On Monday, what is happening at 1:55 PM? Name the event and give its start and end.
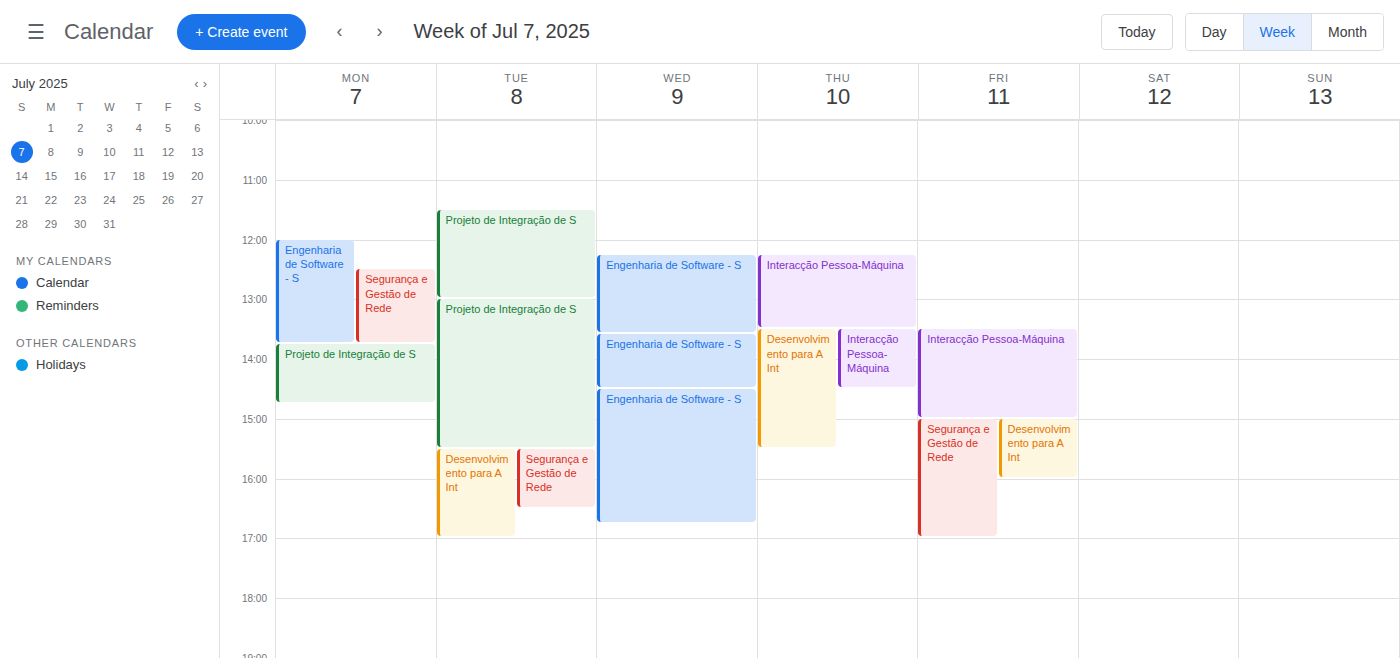
"Projeto de Integração de S", 1:45 PM to 2:45 PM